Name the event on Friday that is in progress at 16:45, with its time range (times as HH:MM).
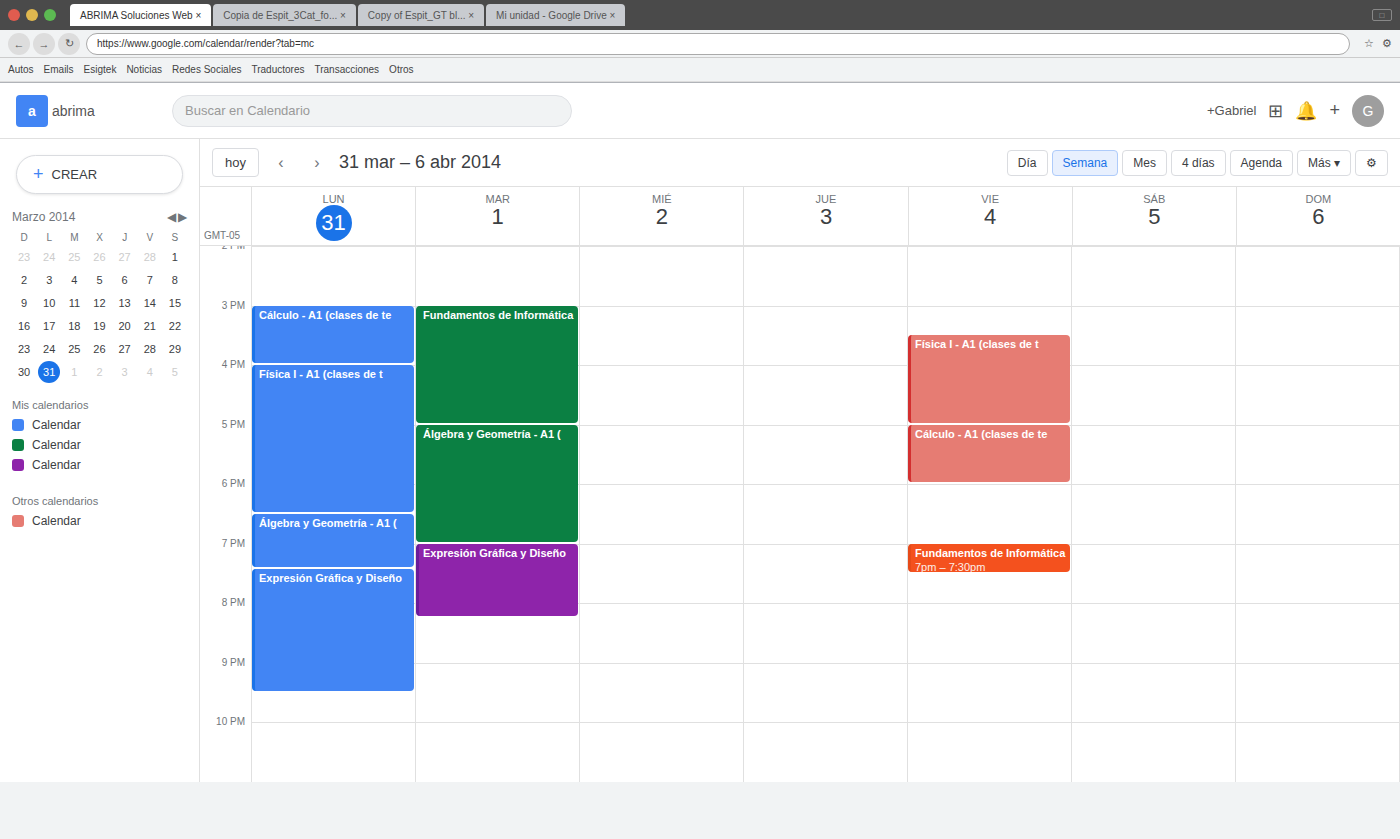
"Física I - A1 (clases de t", 15:30 to 17:00